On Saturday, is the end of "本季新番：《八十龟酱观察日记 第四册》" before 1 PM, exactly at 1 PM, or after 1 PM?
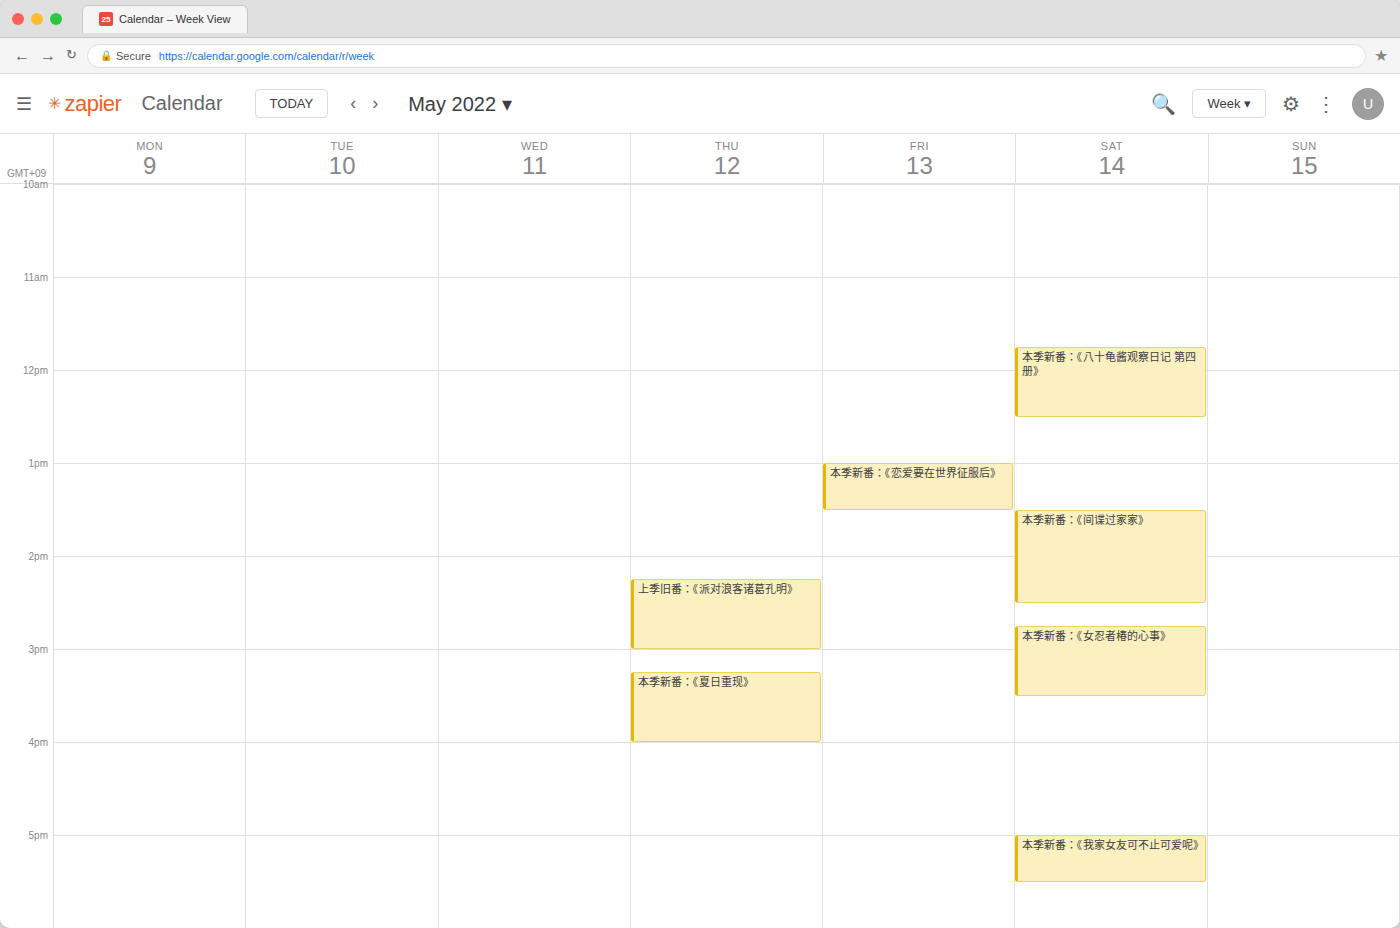
12:30 PM -- before 1 PM, 30 minutes above the 1 PM line.